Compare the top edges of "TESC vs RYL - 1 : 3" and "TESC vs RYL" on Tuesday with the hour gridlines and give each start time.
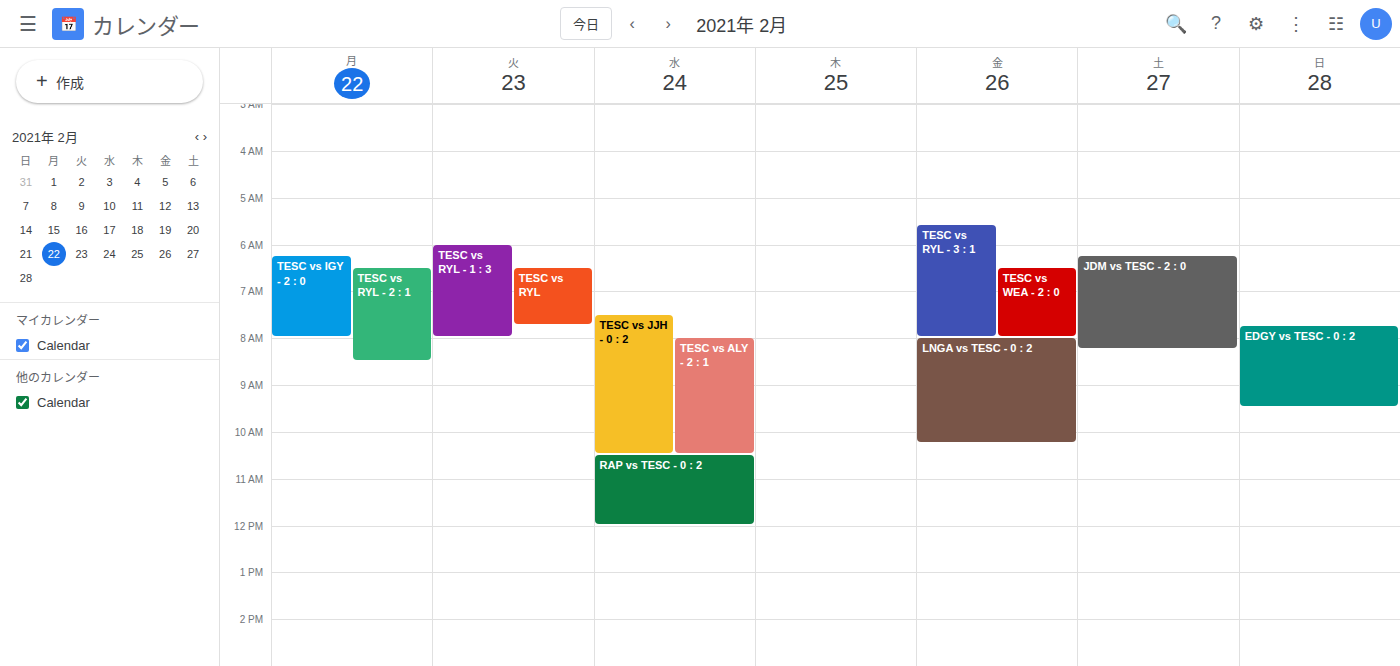
"TESC vs RYL - 1 : 3": 6:00 AM, exactly on the 6 AM line. "TESC vs RYL": 6:30 AM, halfway between the 6 AM and 7 AM lines.